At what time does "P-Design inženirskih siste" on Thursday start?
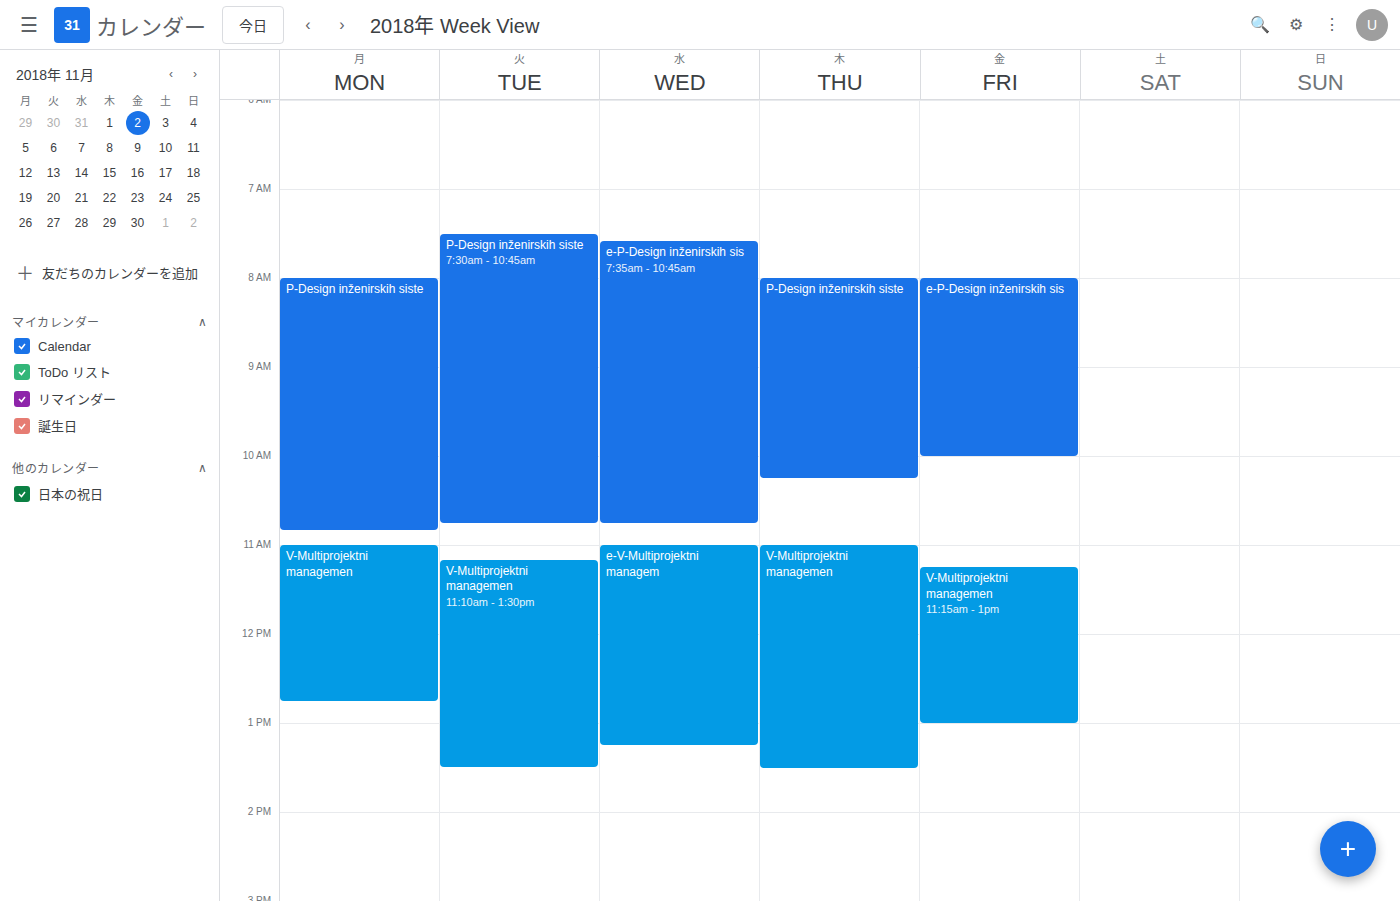
8:00 AM